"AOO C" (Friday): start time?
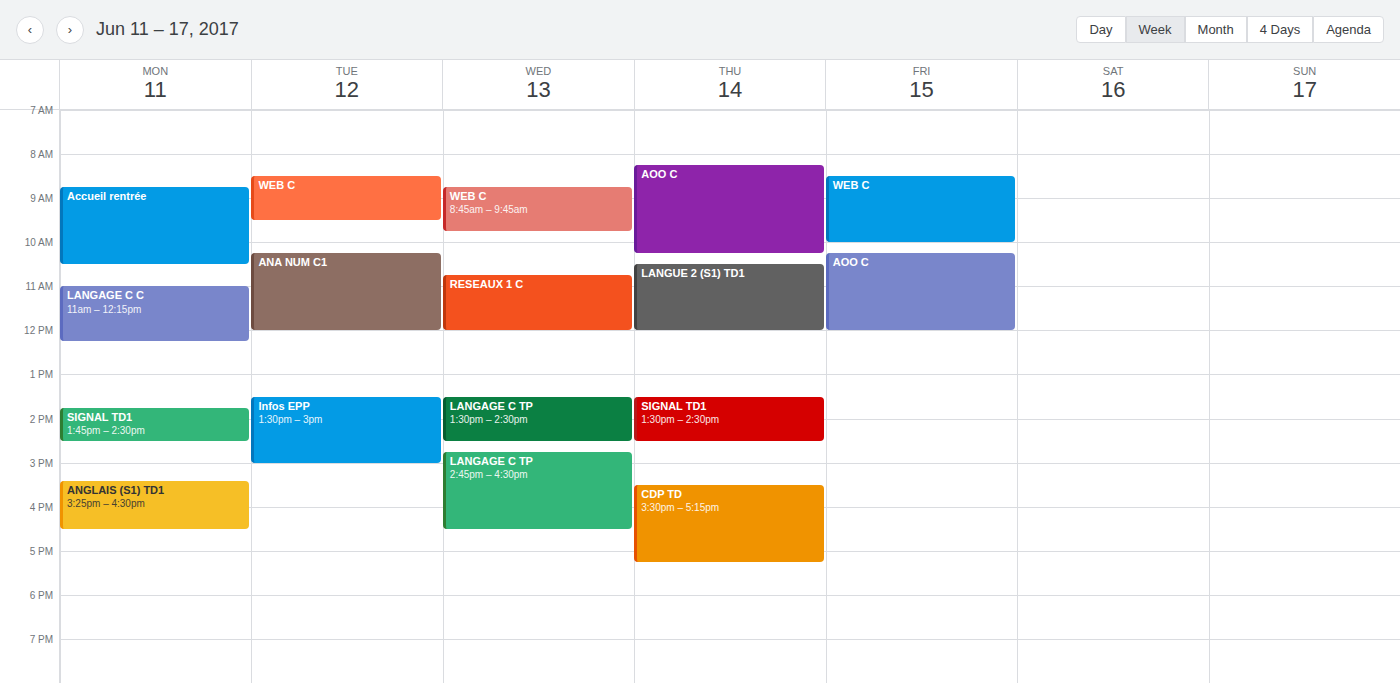
10:15